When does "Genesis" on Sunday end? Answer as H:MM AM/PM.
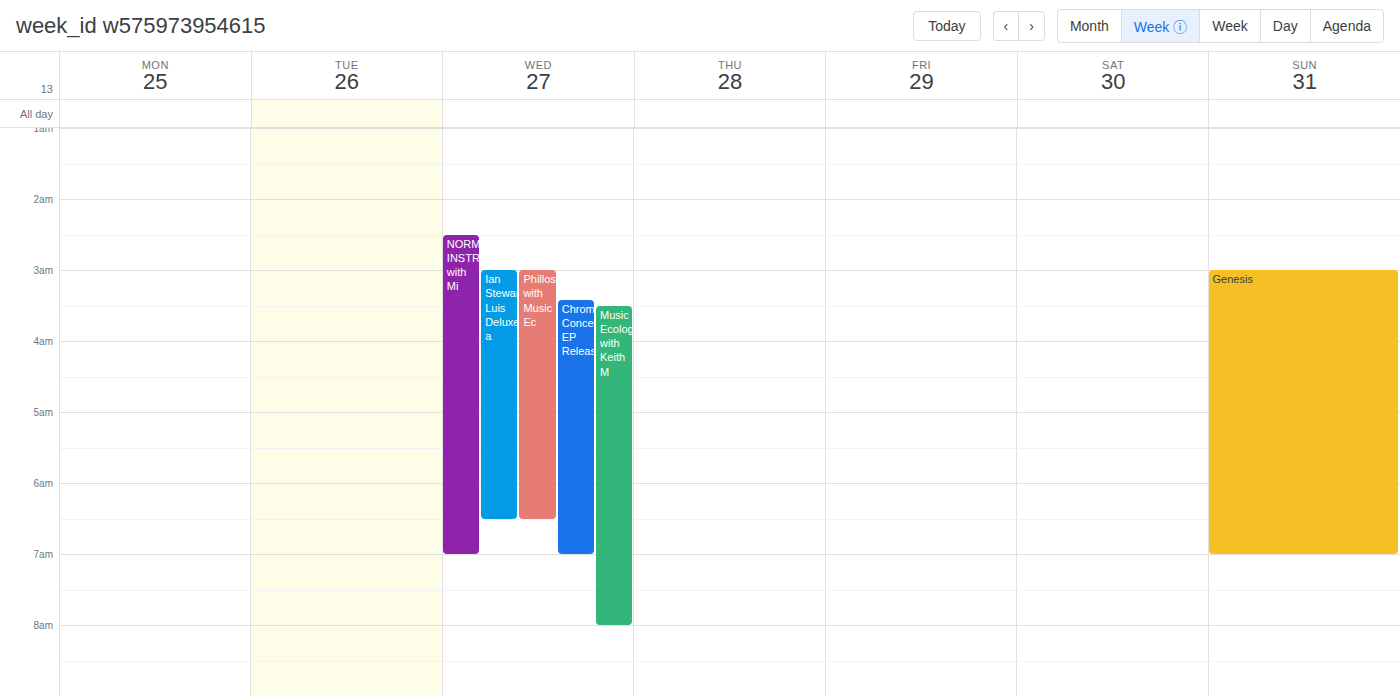
7:00 AM